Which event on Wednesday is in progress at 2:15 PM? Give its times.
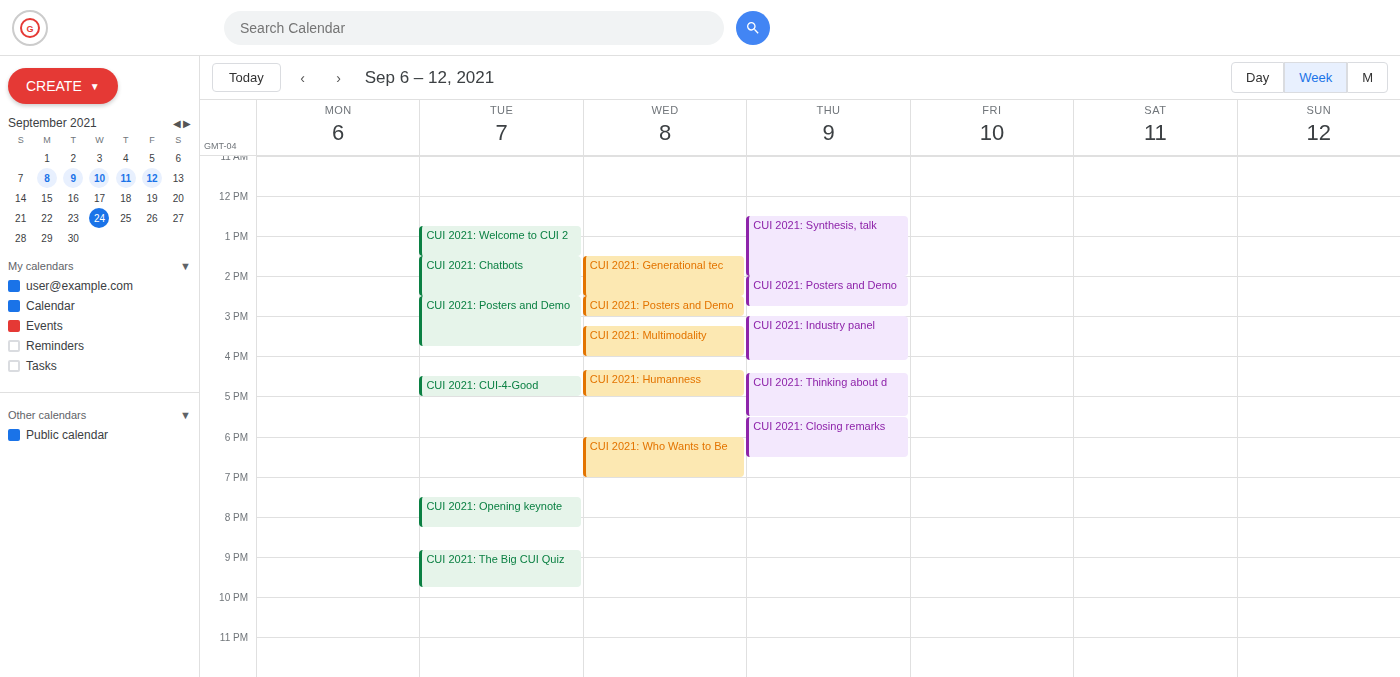
"CUI 2021: Generational tec", 1:30 PM to 2:30 PM